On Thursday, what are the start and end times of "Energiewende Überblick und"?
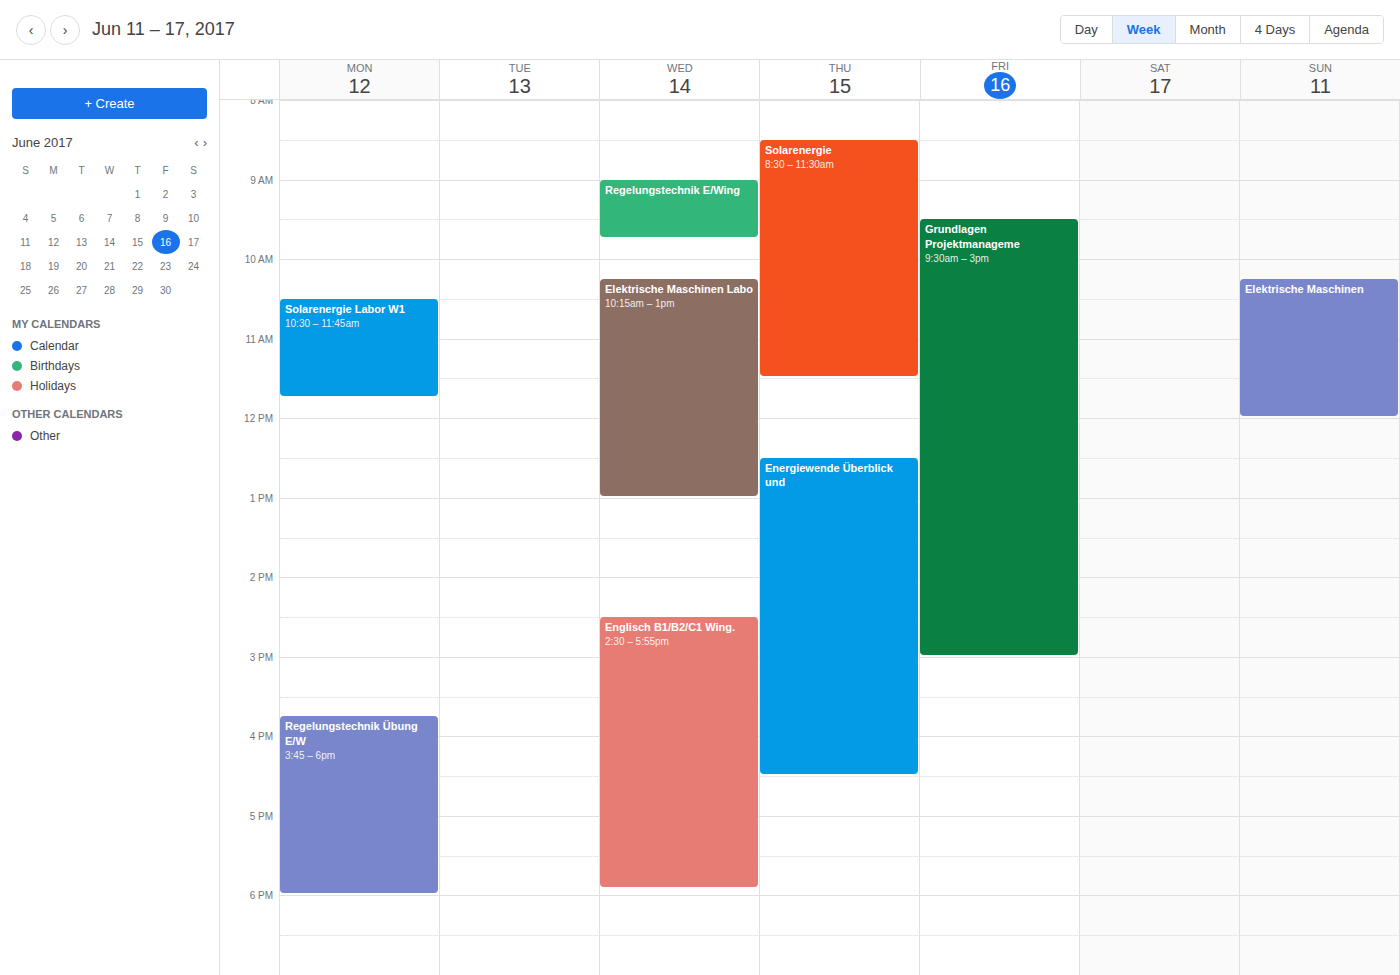
12:30 PM to 4:30 PM